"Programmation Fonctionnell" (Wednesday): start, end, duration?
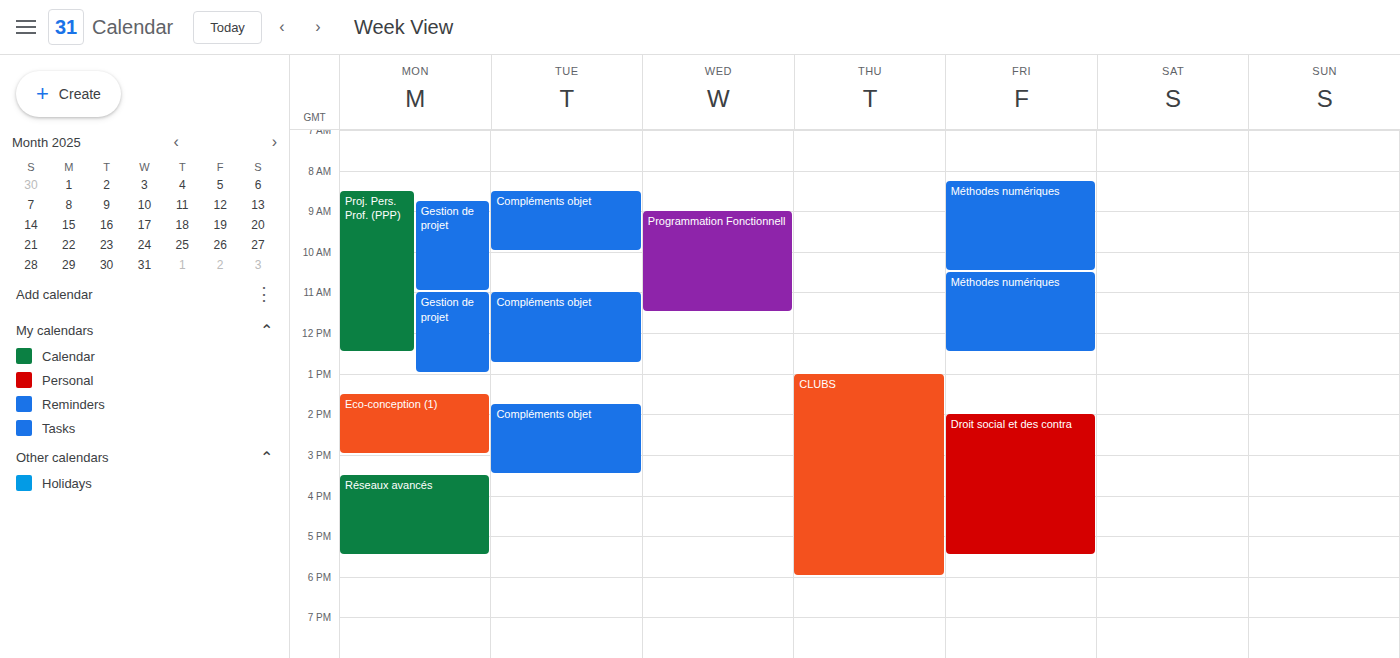
9:00 AM to 11:30 AM, 2 hours 30 minutes